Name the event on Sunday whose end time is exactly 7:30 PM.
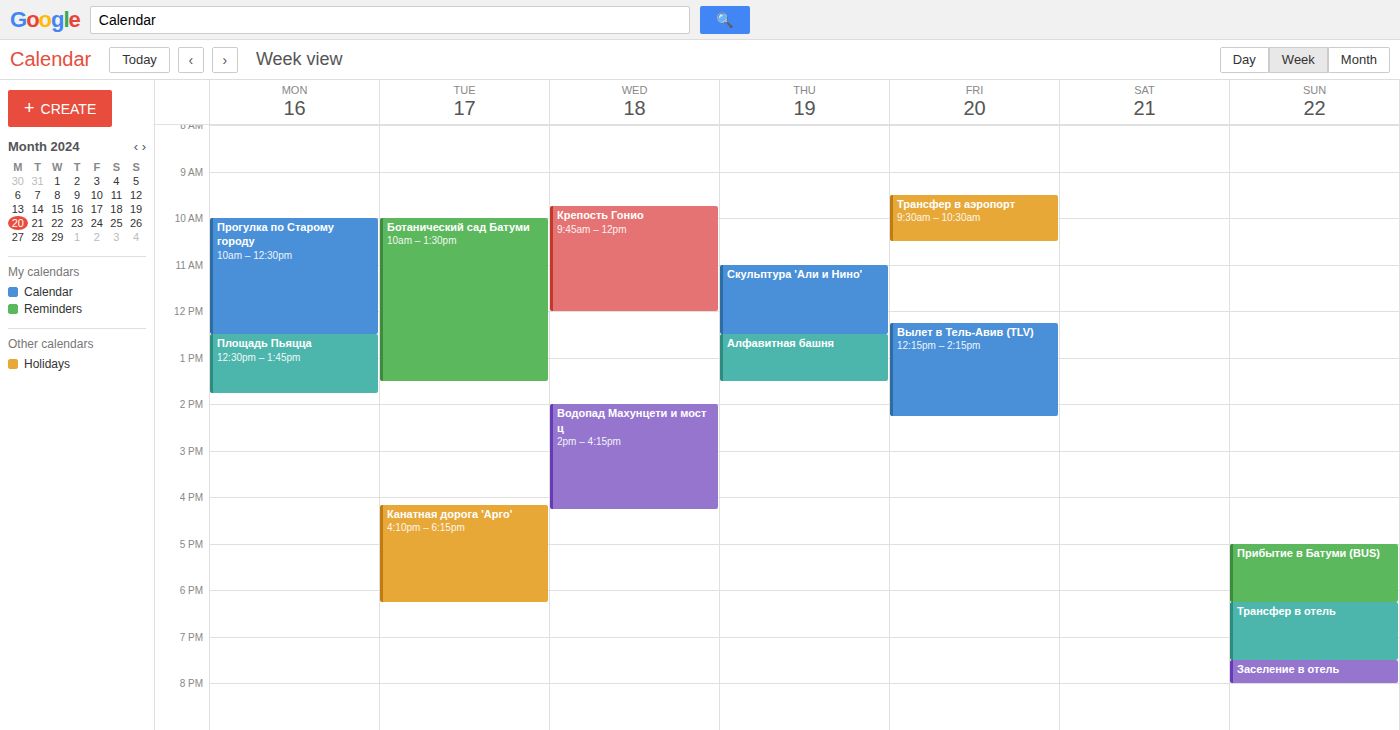
"Трансфер в отель"